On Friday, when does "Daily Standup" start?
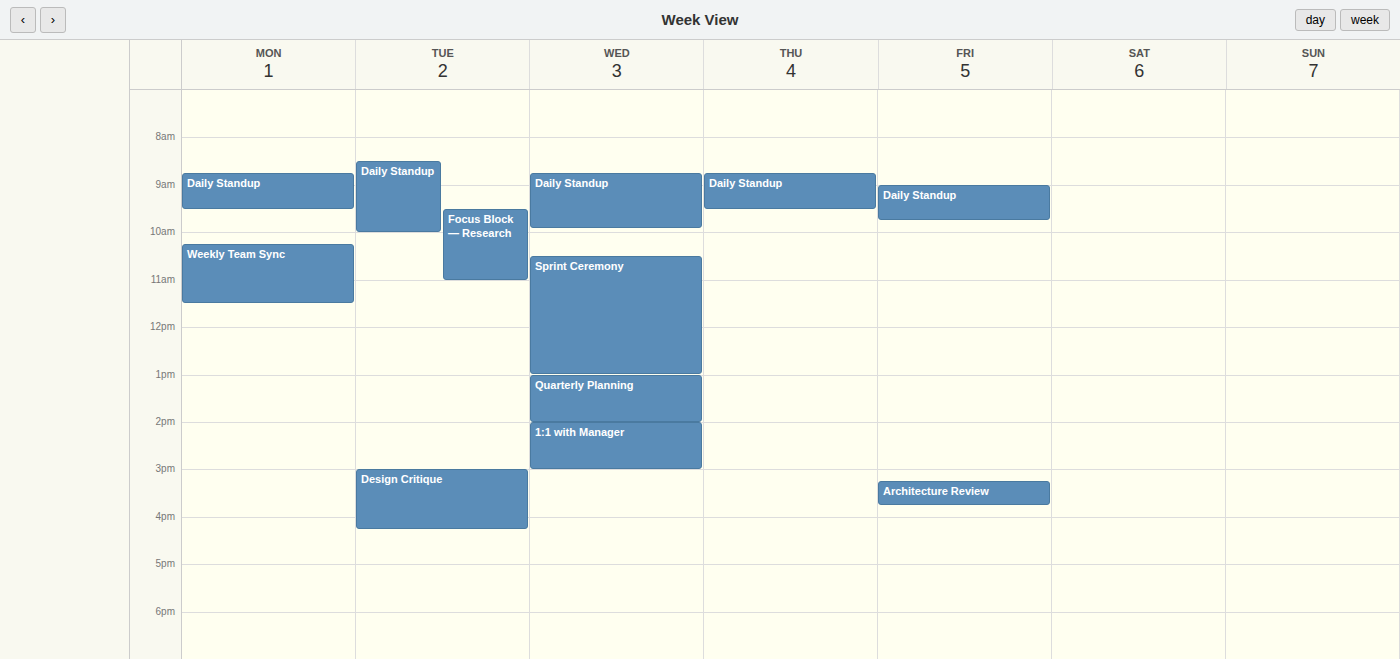
09:00